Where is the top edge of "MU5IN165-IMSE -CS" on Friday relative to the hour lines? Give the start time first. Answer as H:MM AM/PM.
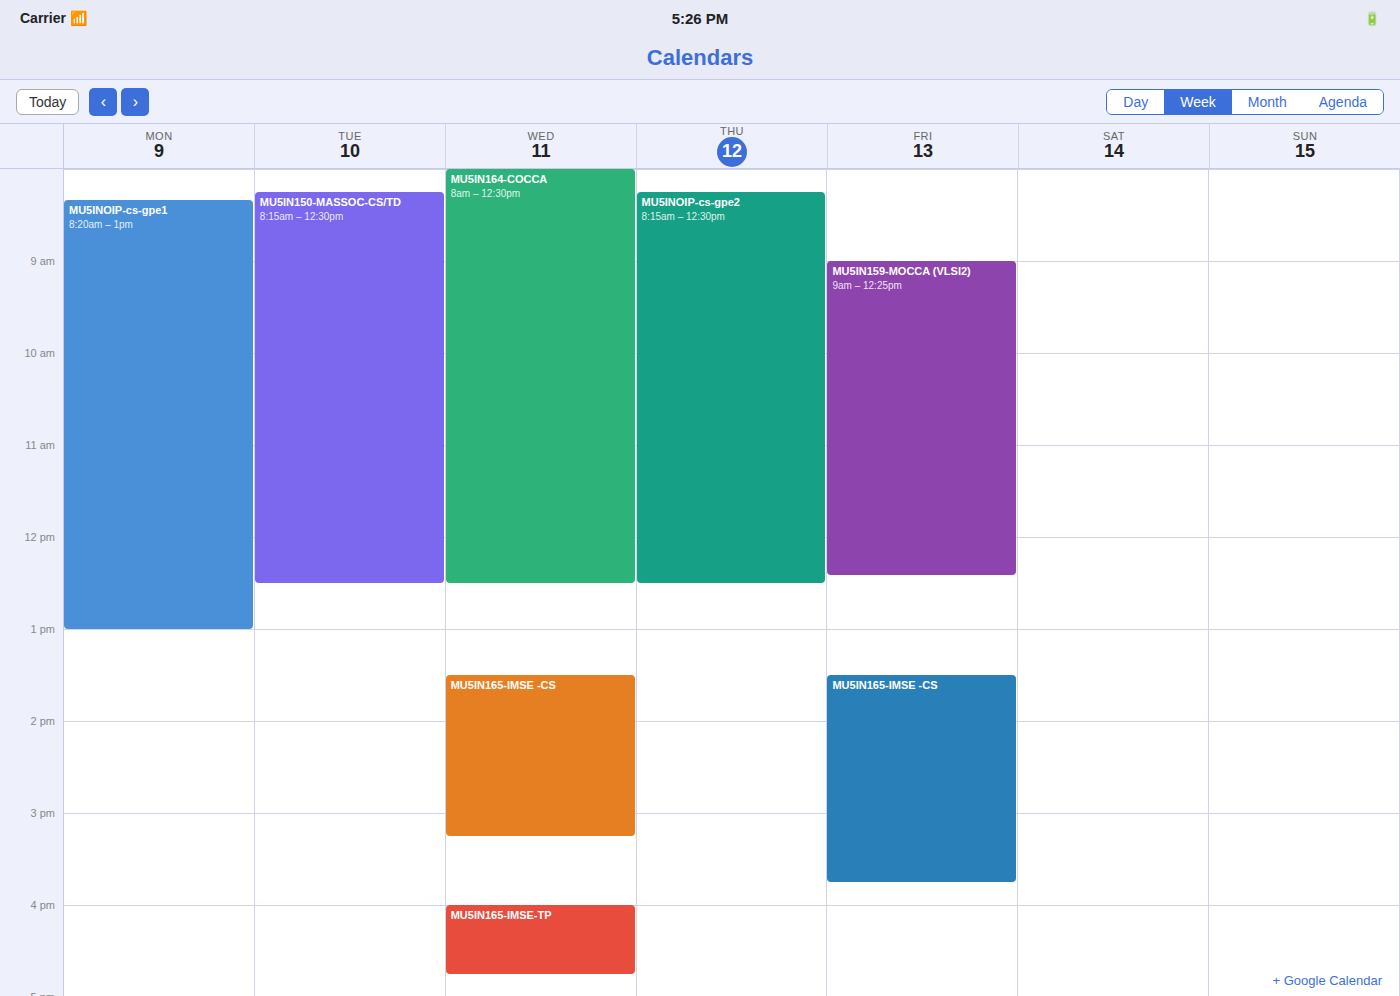
1:30 PM -- halfway between the 1 PM and 2 PM lines.